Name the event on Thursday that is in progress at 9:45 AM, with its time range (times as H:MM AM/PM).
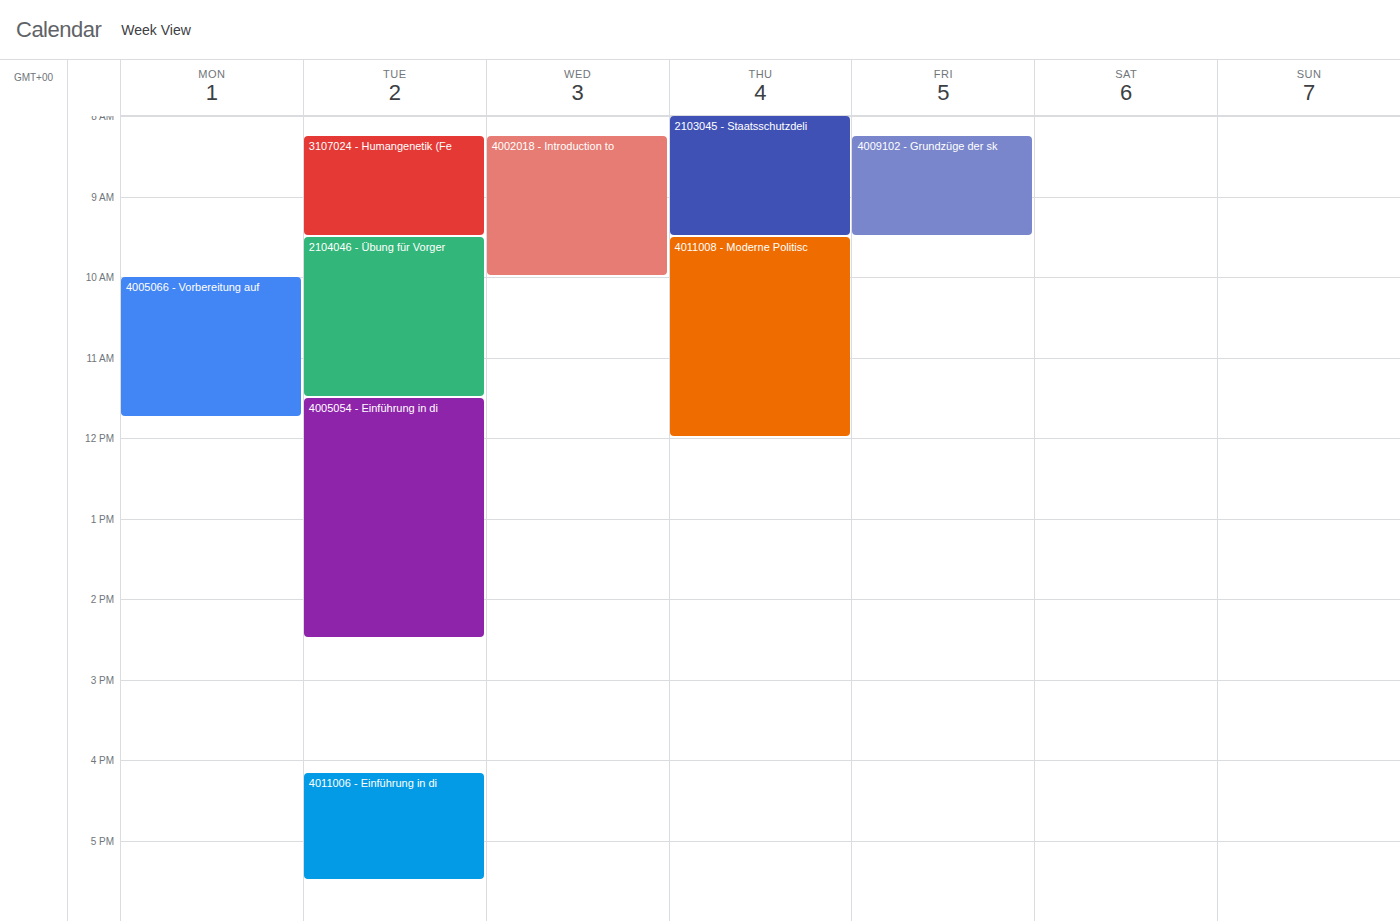
"4011008 - Moderne Politisc", 9:30 AM to 12:00 PM